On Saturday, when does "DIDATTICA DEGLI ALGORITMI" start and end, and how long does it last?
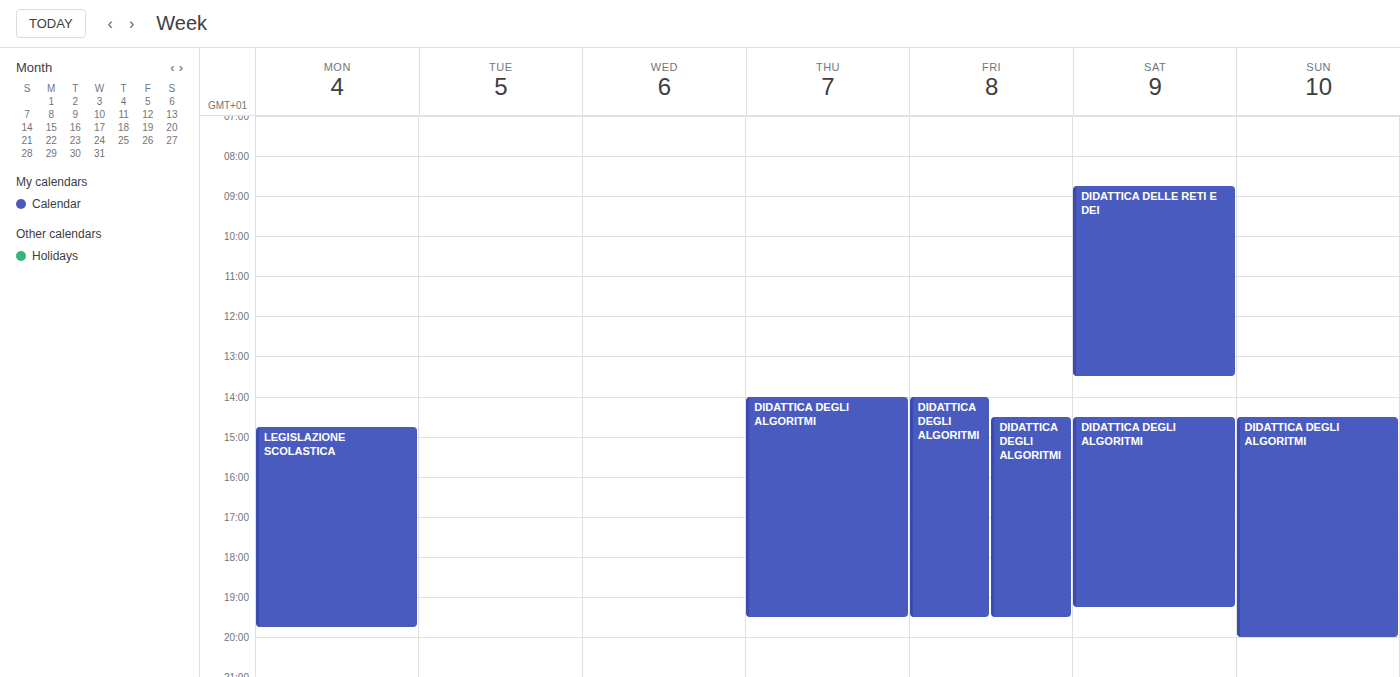
2:30 PM to 7:15 PM, 4 hours 45 minutes